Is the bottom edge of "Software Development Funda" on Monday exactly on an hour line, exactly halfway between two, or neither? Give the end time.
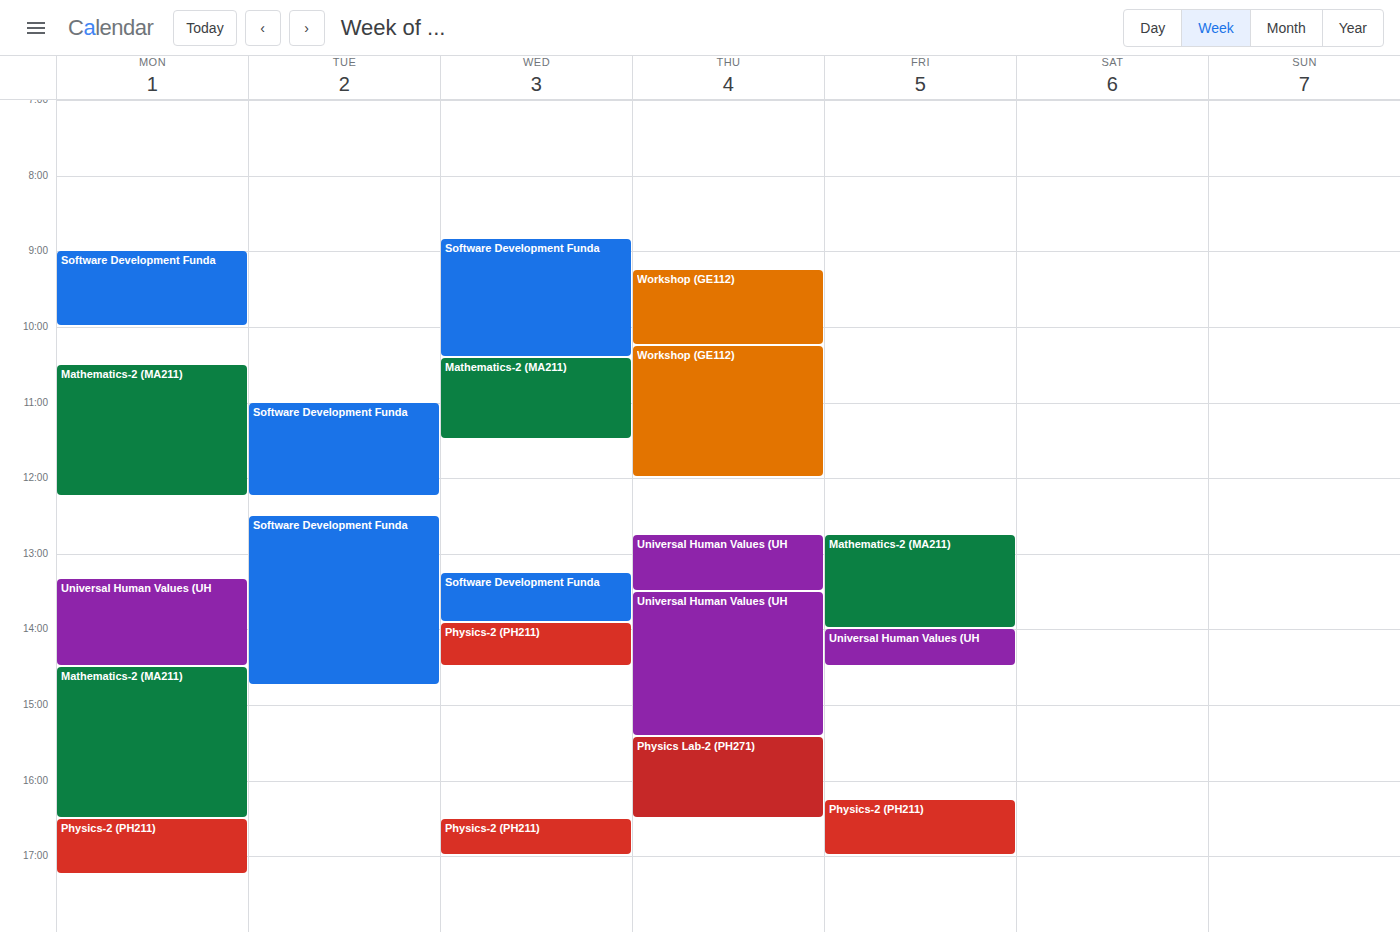
10:00 AM -- exactly on the 10 AM line.